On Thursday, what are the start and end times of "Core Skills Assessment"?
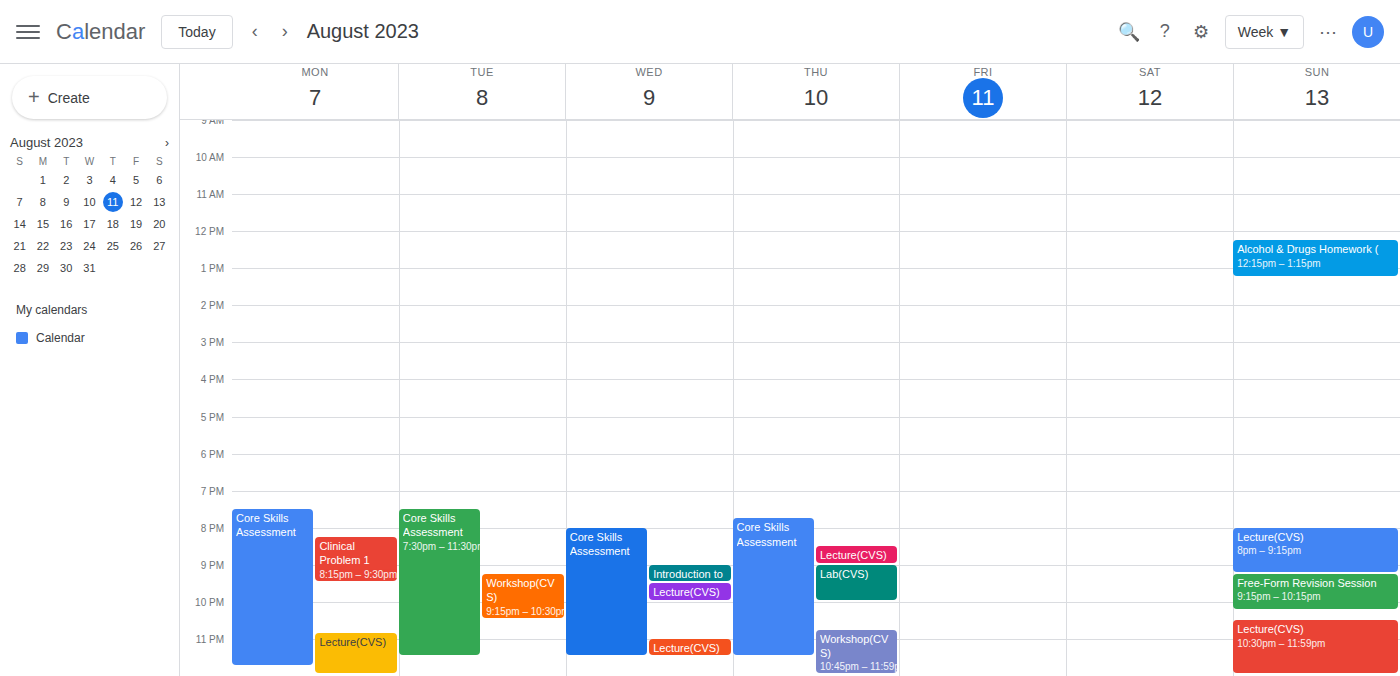
7:45 PM to 11:30 PM